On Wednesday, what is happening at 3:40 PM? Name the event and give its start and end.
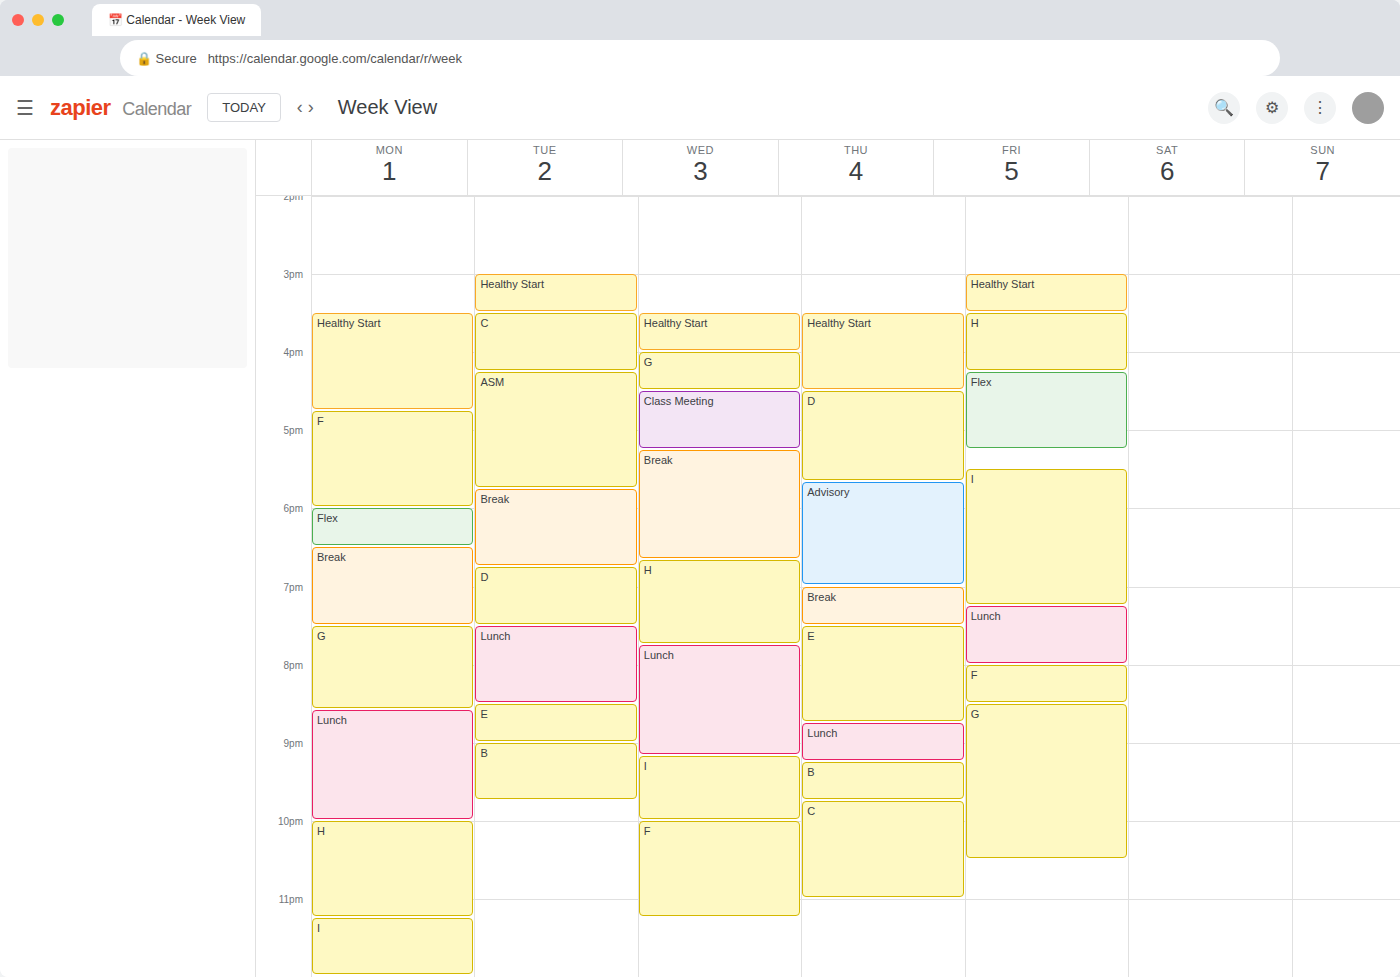
"Healthy Start", 3:30 PM to 4:00 PM